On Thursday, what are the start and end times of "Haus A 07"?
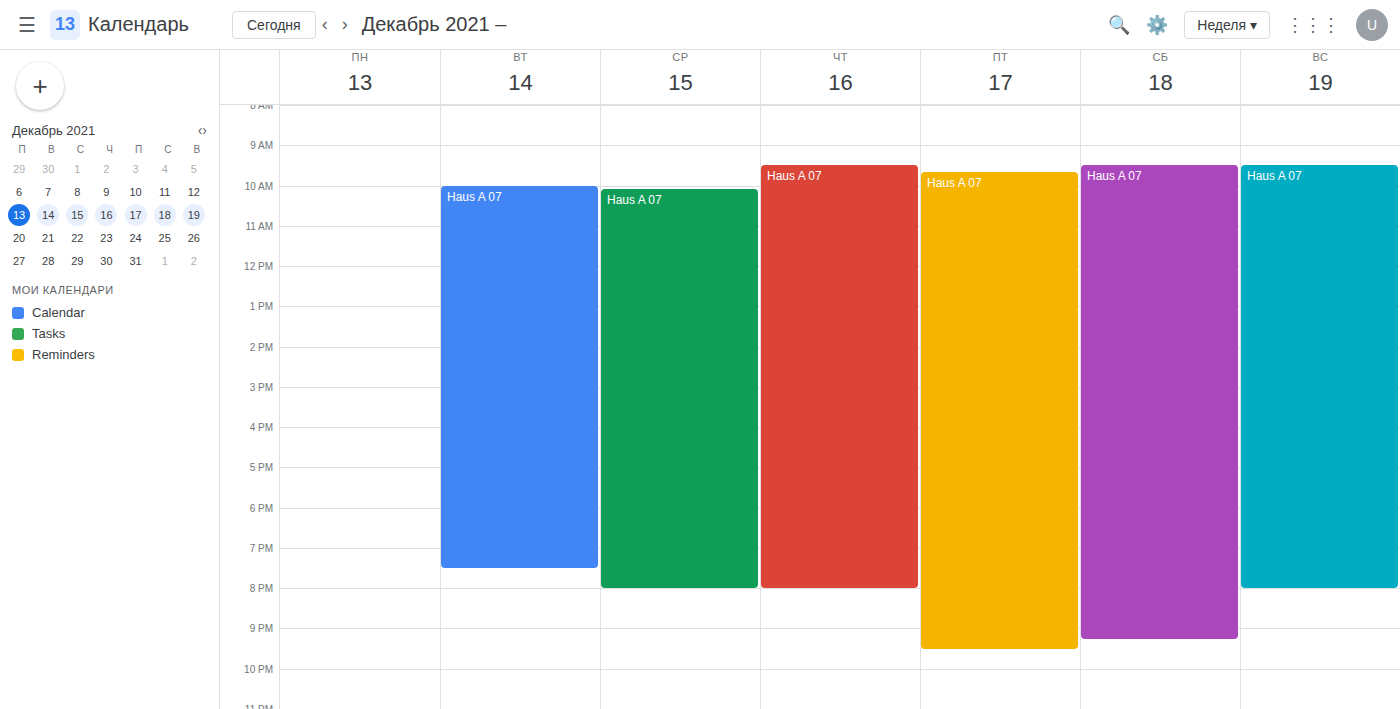
9:30 AM to 8:00 PM